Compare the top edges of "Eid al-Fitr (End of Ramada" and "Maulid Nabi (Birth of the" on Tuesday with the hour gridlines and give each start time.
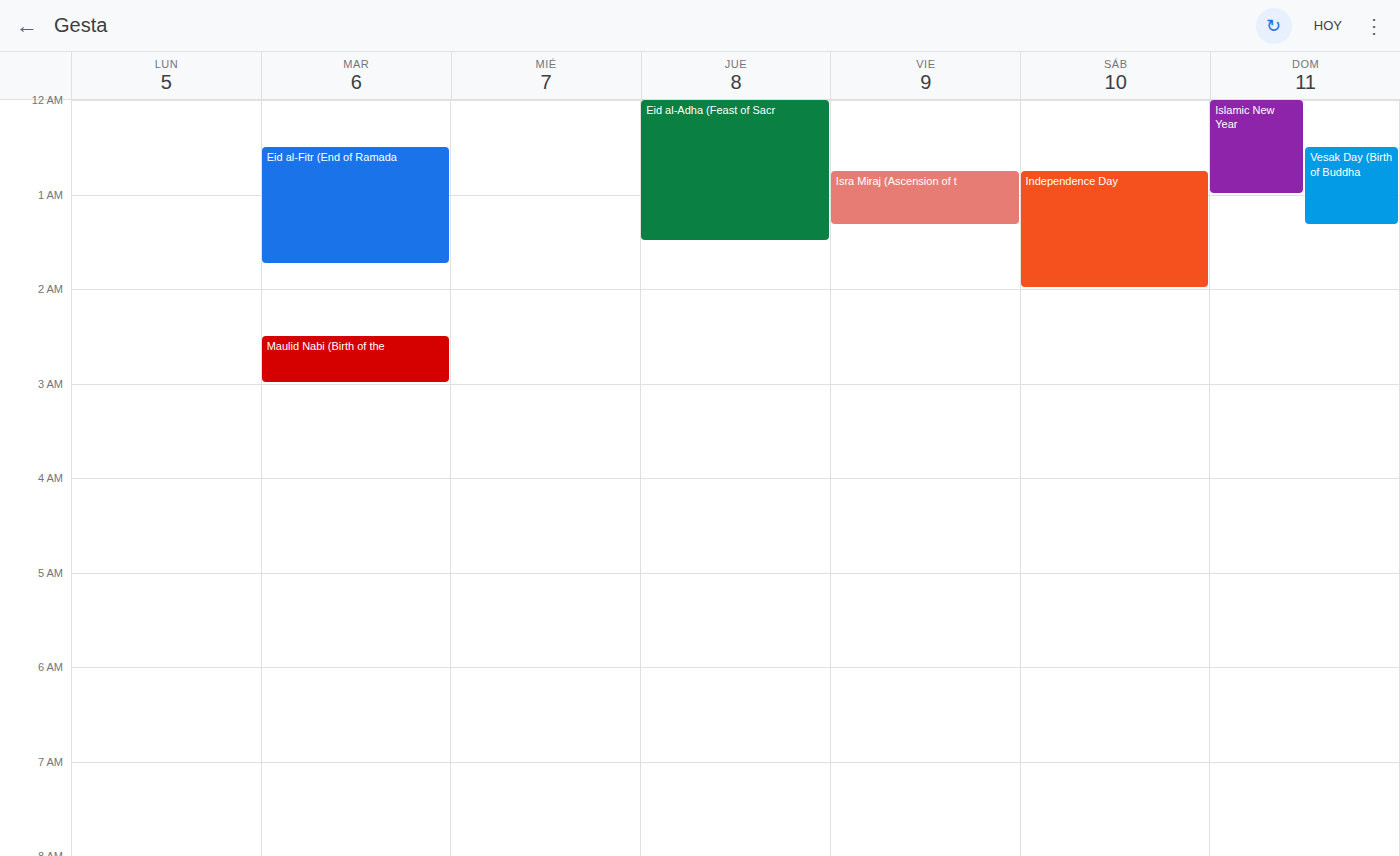
"Eid al-Fitr (End of Ramada": 12:30 AM, halfway between the 12 AM and 1 AM lines. "Maulid Nabi (Birth of the": 2:30 AM, halfway between the 2 AM and 3 AM lines.